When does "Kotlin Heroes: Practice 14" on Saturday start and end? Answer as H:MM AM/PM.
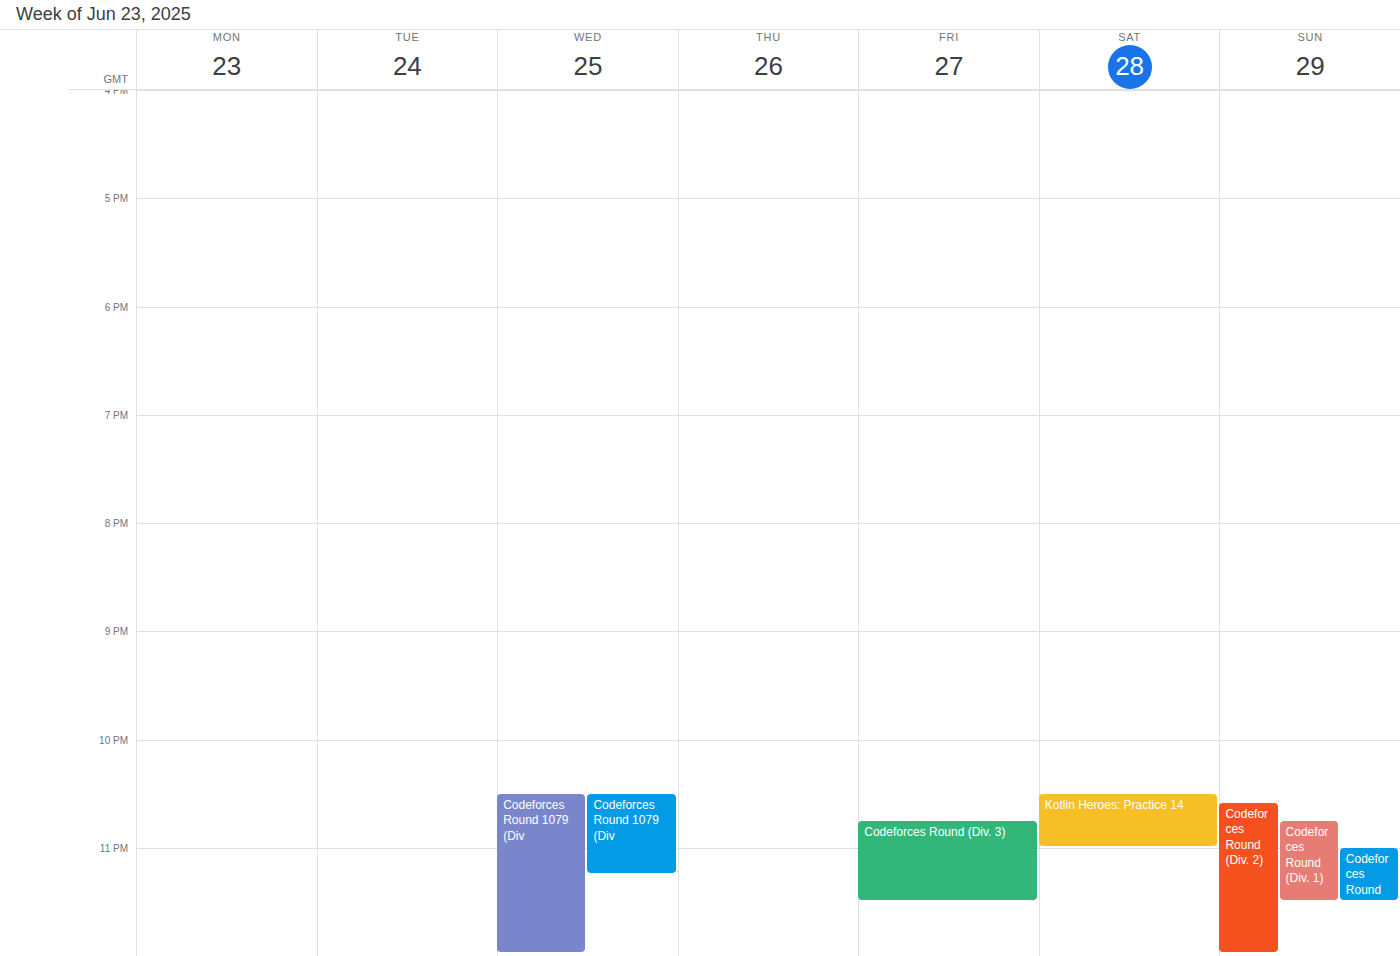
10:30 PM to 11:00 PM